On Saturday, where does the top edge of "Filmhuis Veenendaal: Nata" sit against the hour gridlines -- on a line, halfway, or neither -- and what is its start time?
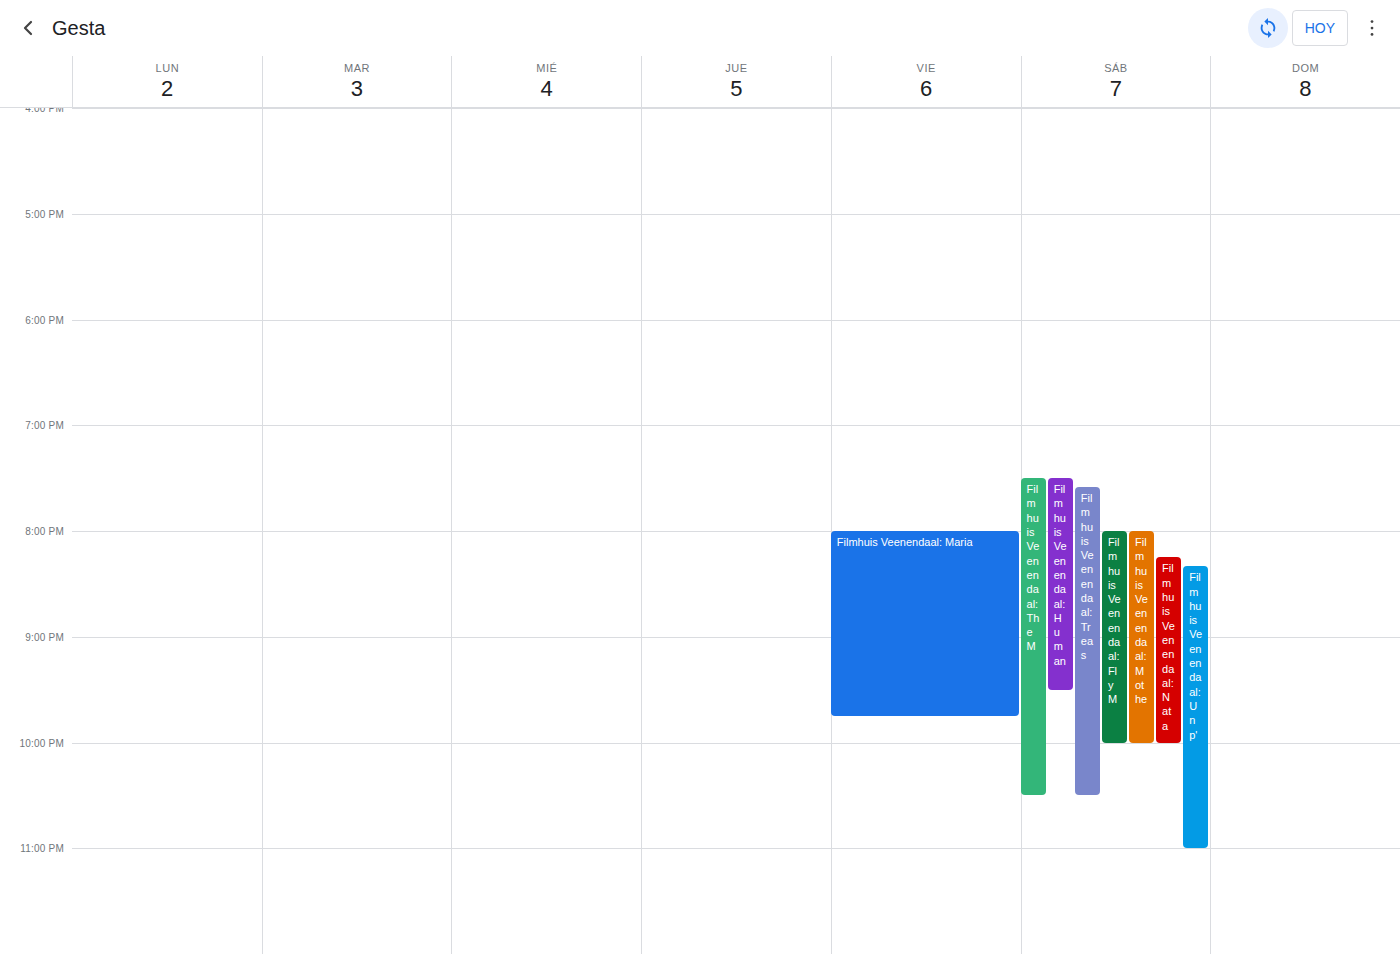
8:15 PM -- neither: a quarter of the way from the 8 PM line to the 9 PM line.